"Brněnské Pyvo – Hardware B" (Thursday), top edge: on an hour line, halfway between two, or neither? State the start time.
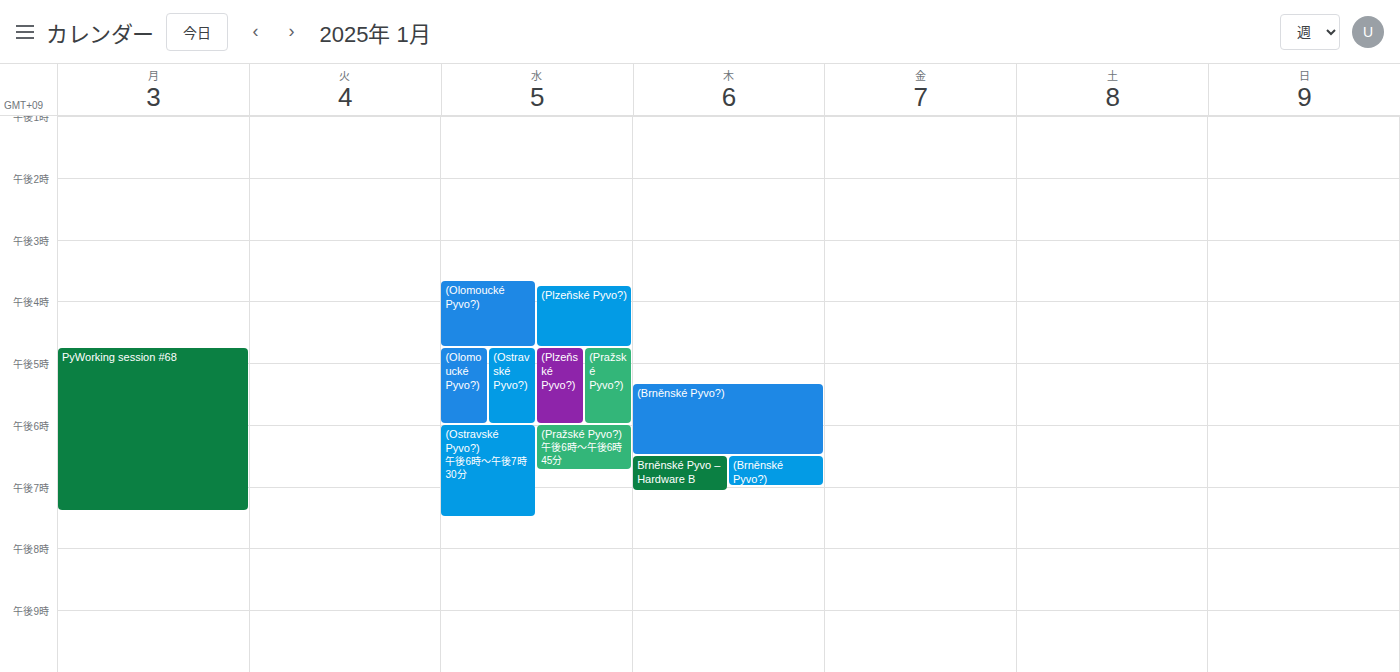
6:30 PM -- halfway between the 6 PM and 7 PM lines.